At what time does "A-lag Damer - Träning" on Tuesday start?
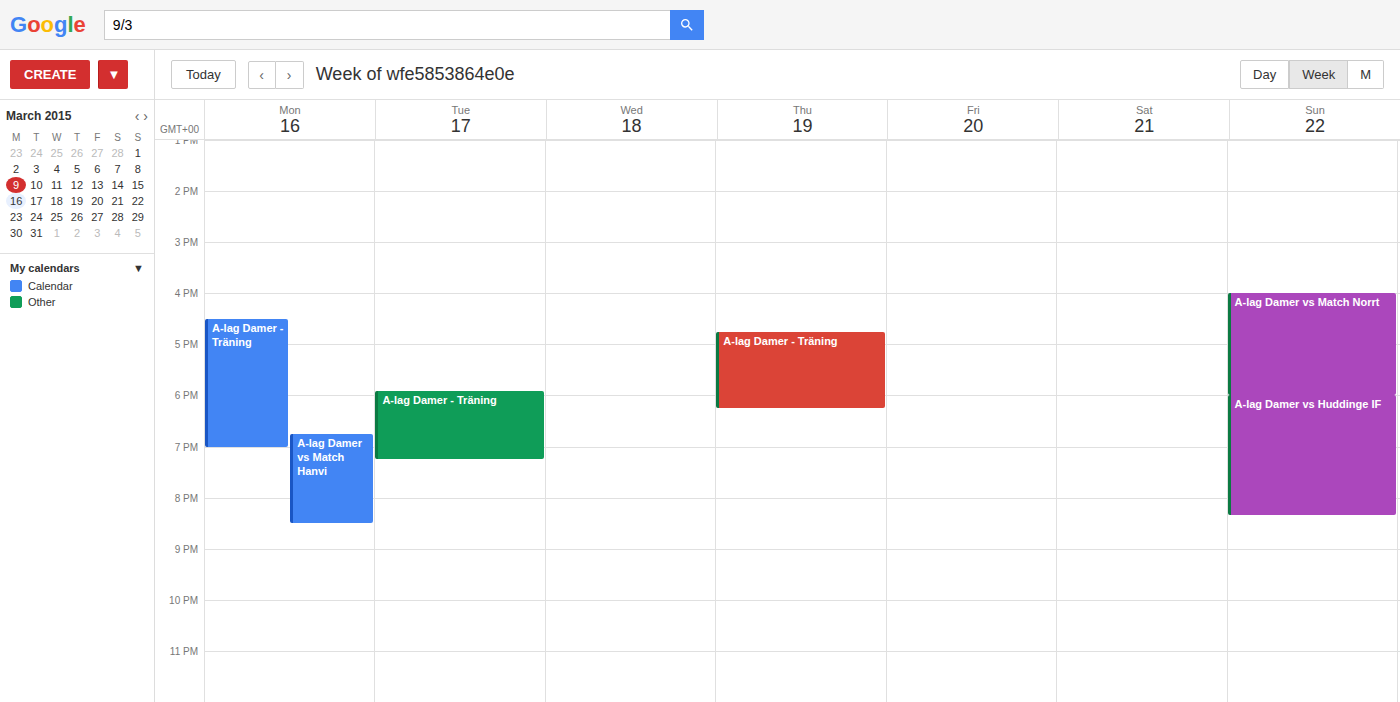
5:55 PM